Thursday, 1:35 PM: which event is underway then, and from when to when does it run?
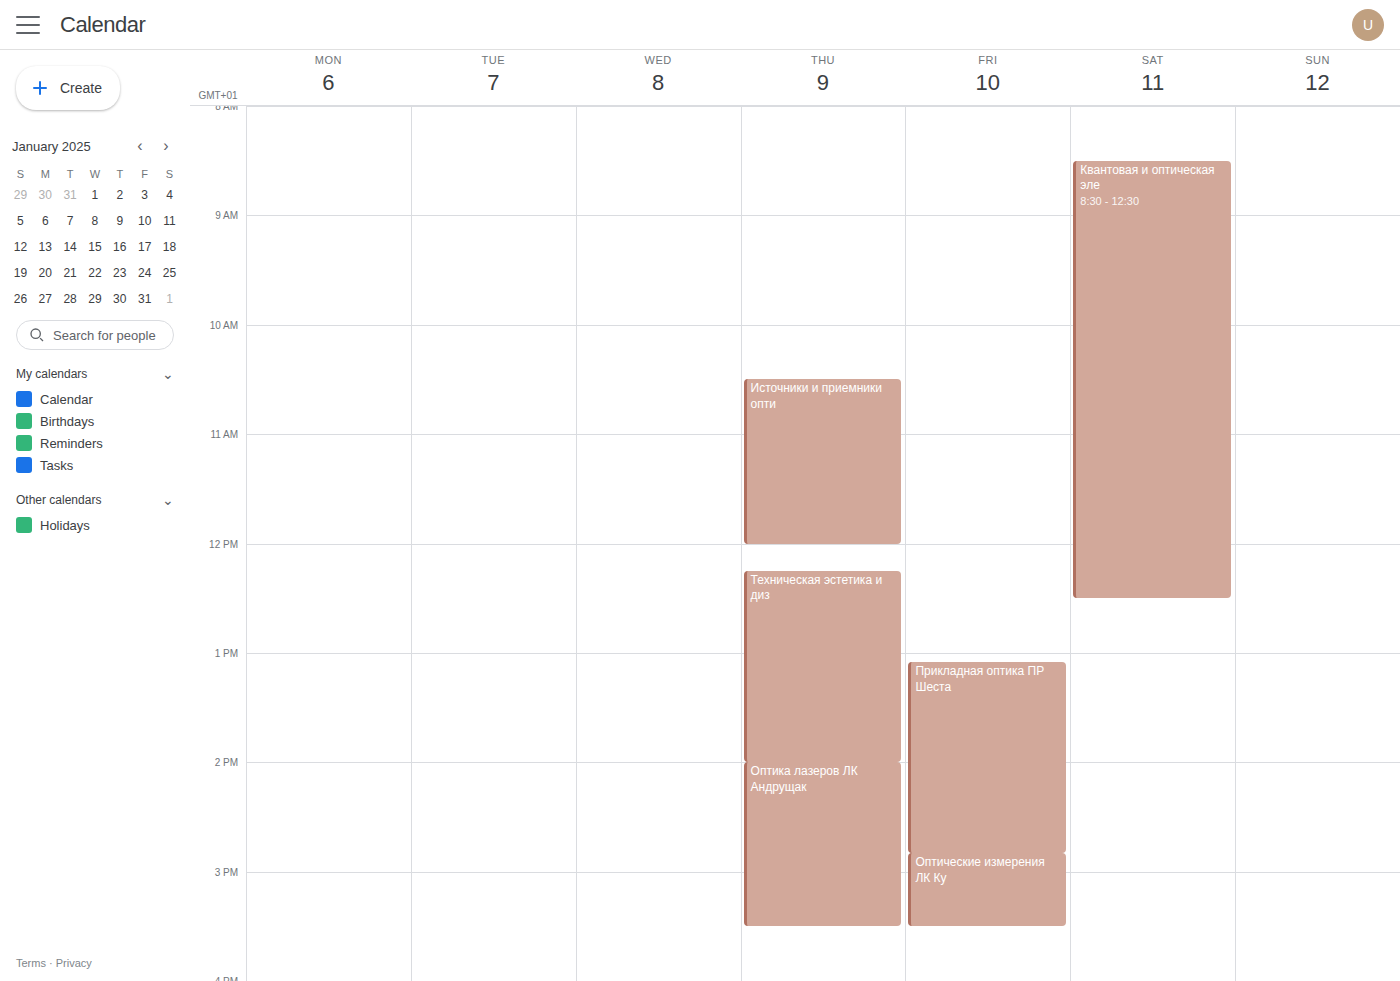
"Техническая эстетика и диз", 12:15 PM to 2:00 PM